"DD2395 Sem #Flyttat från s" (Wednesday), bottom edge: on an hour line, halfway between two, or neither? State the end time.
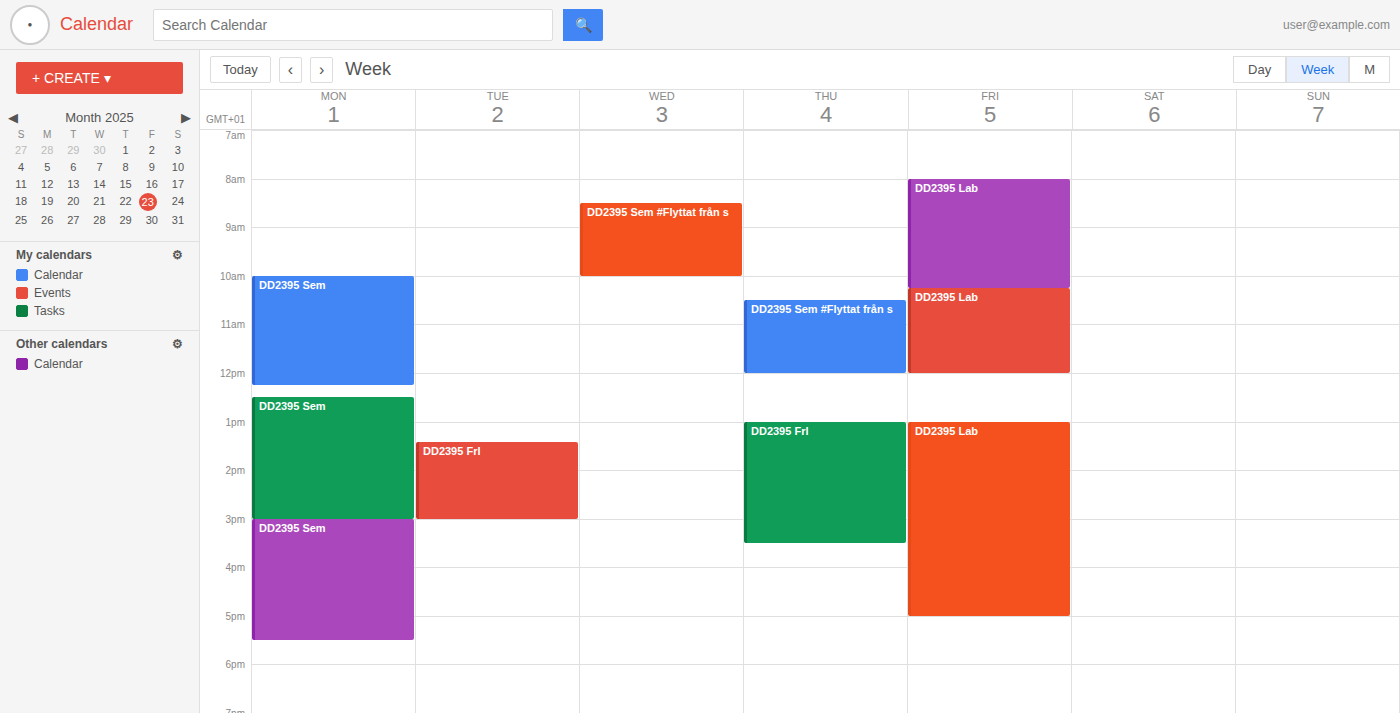
10:00 AM -- exactly on the 10 AM line.